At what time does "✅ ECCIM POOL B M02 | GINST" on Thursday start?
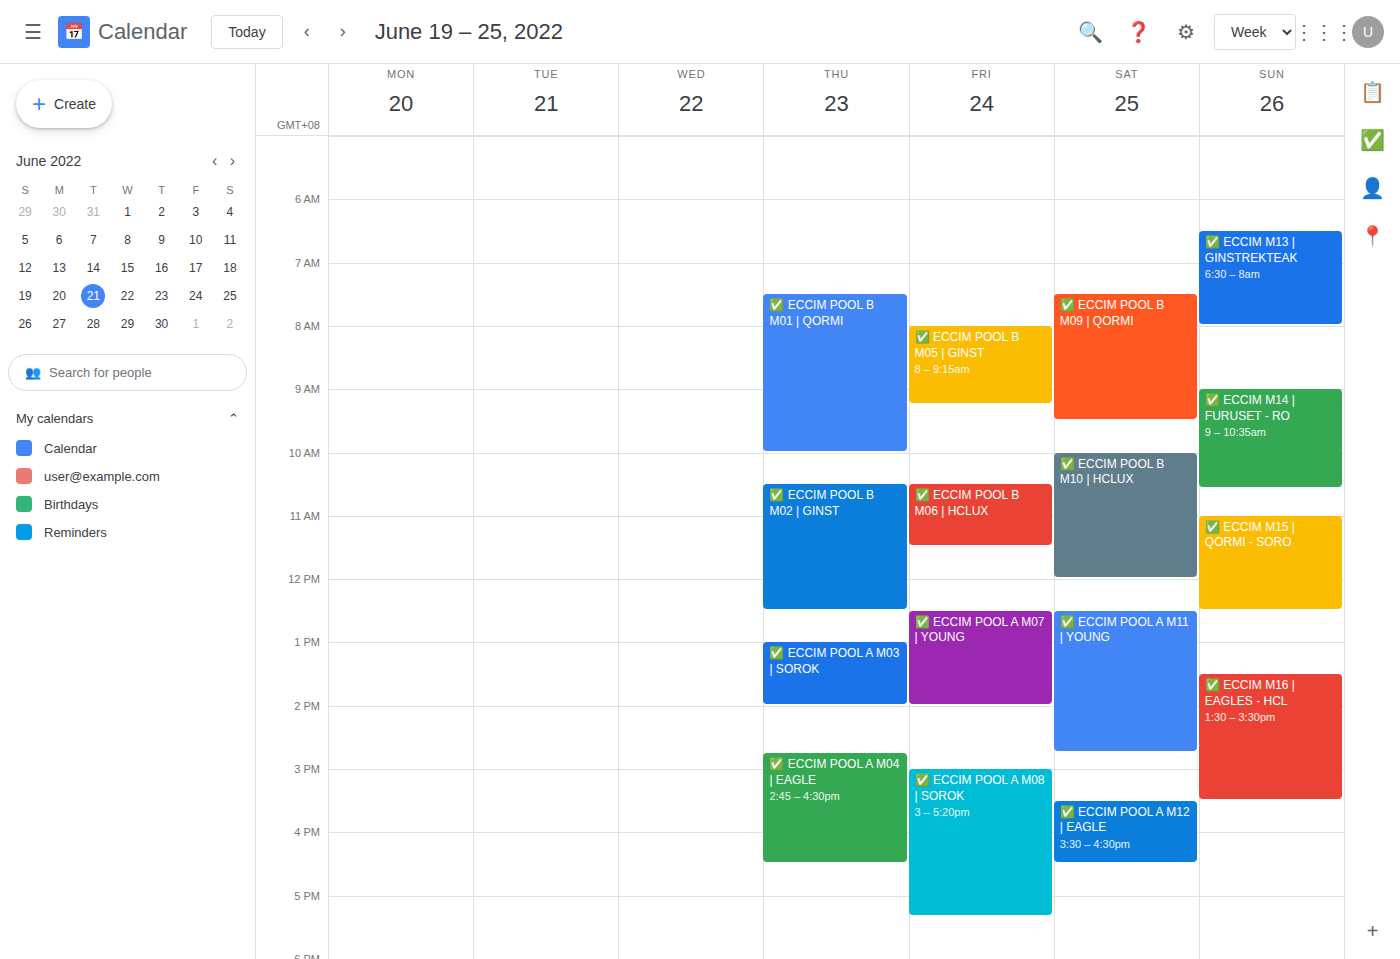
10:30 AM